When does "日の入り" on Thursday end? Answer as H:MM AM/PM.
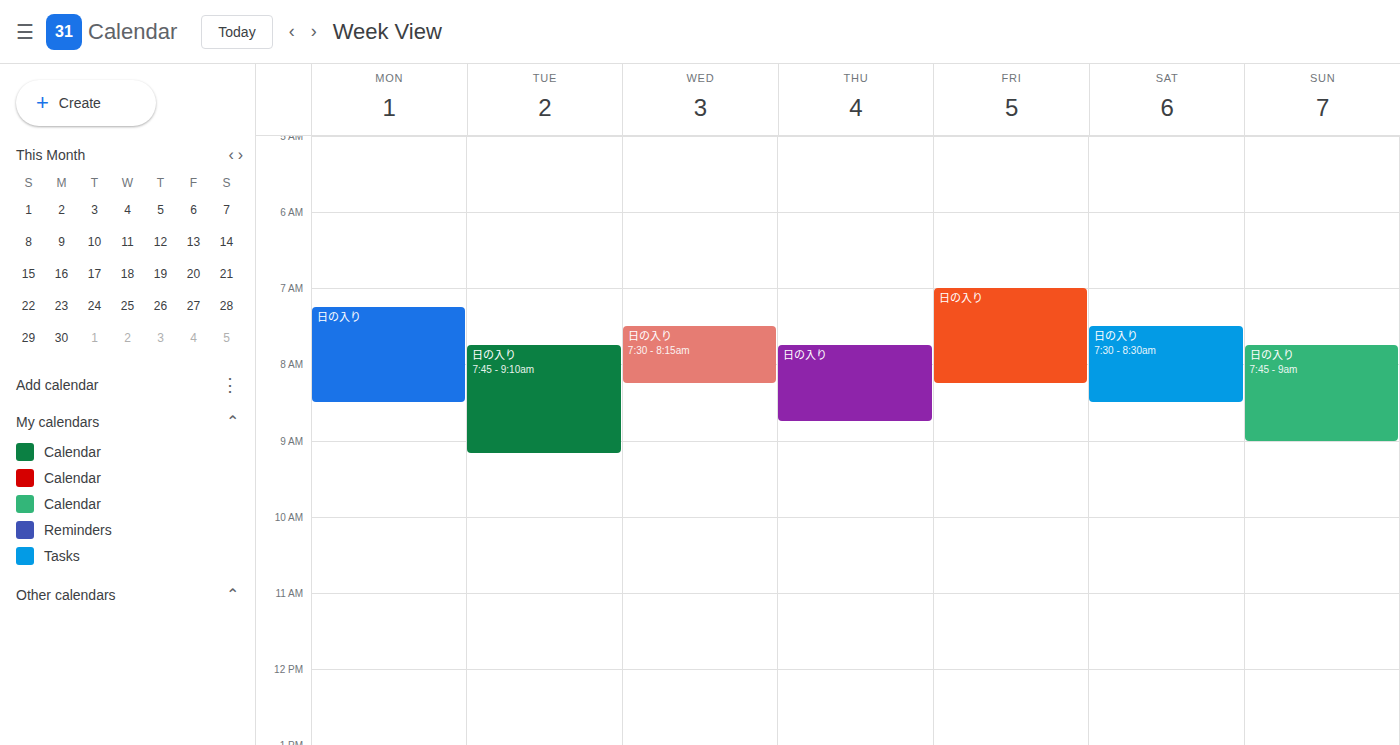
8:45 AM